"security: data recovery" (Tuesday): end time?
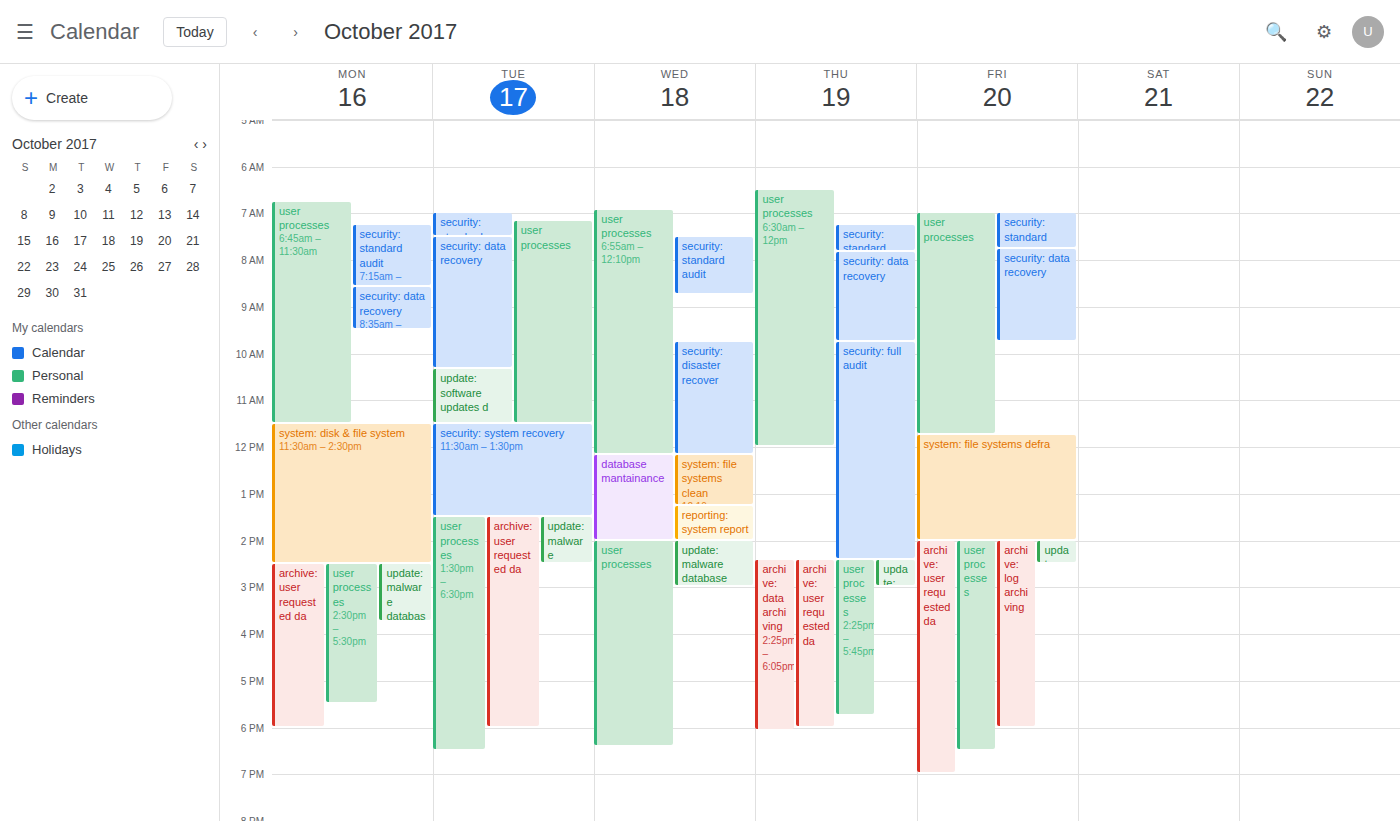
10:20 AM